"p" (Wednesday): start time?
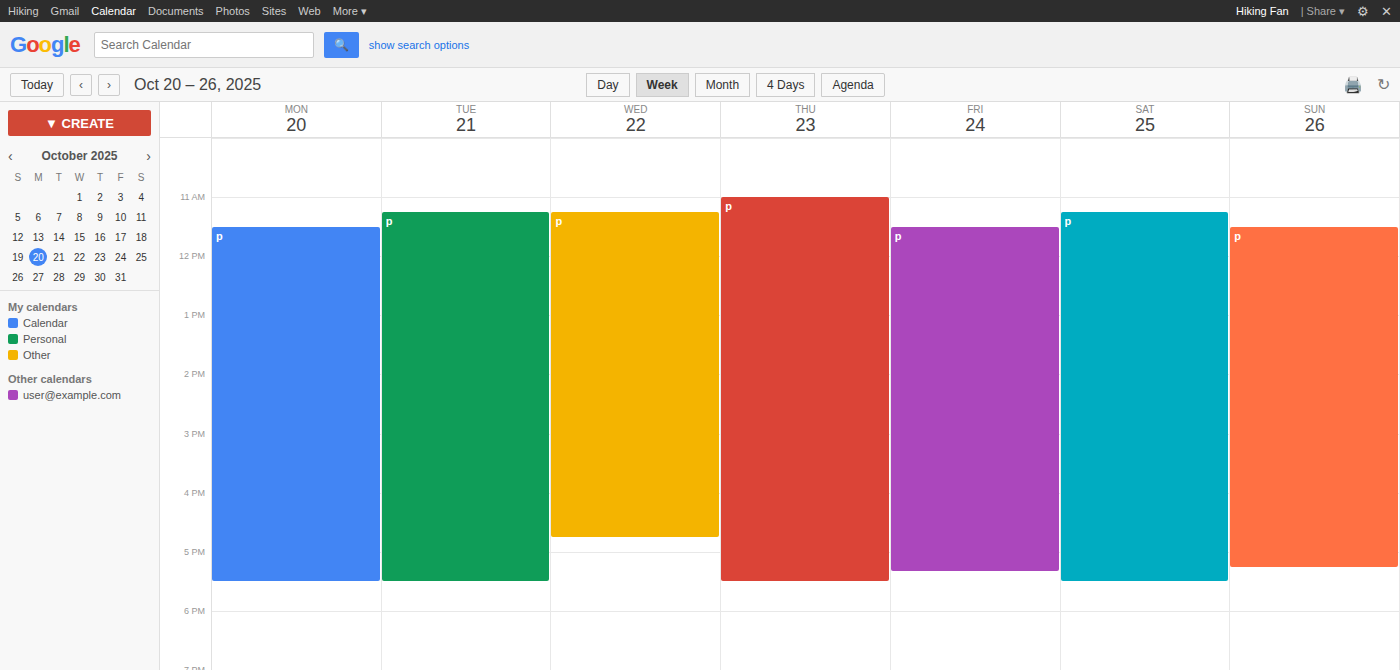
11:15 AM